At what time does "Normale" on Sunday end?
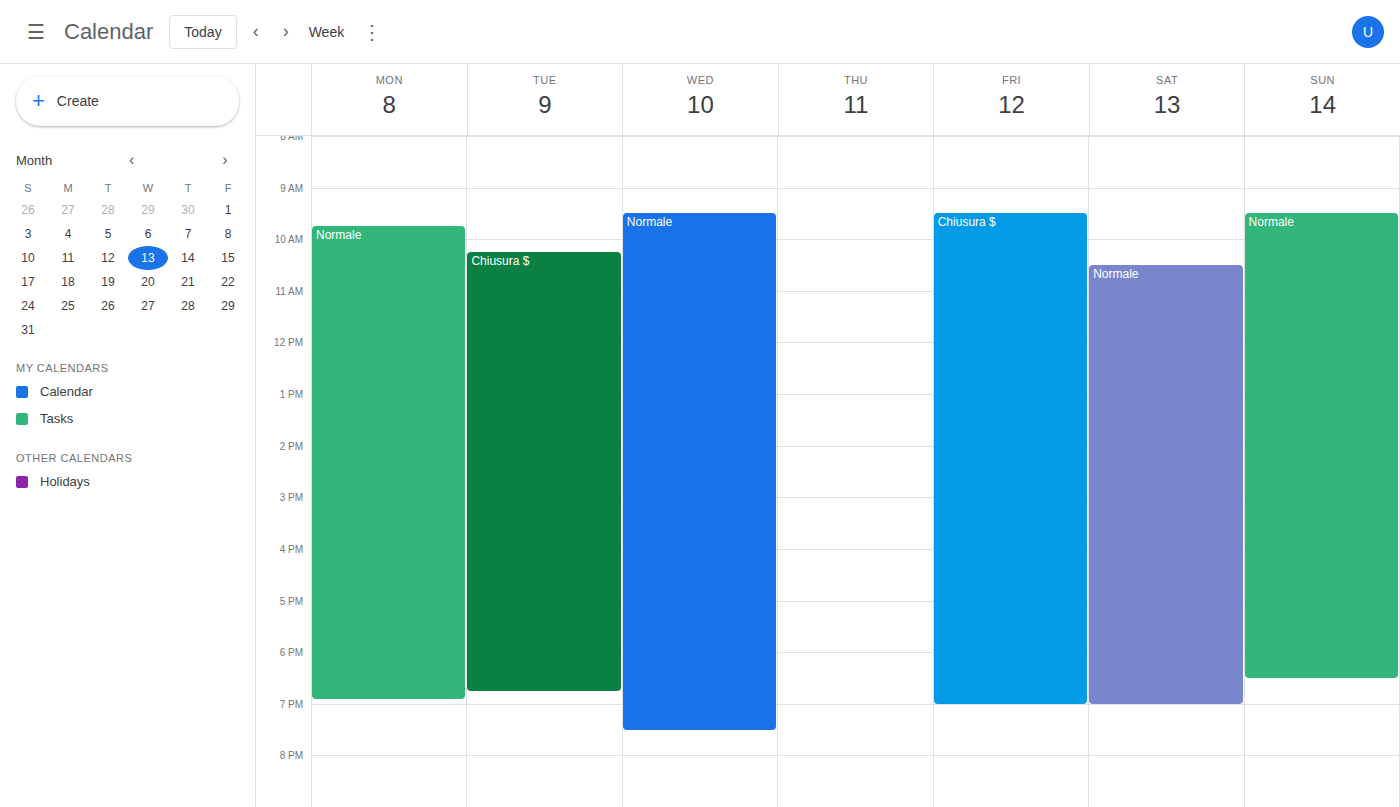
6:30 PM